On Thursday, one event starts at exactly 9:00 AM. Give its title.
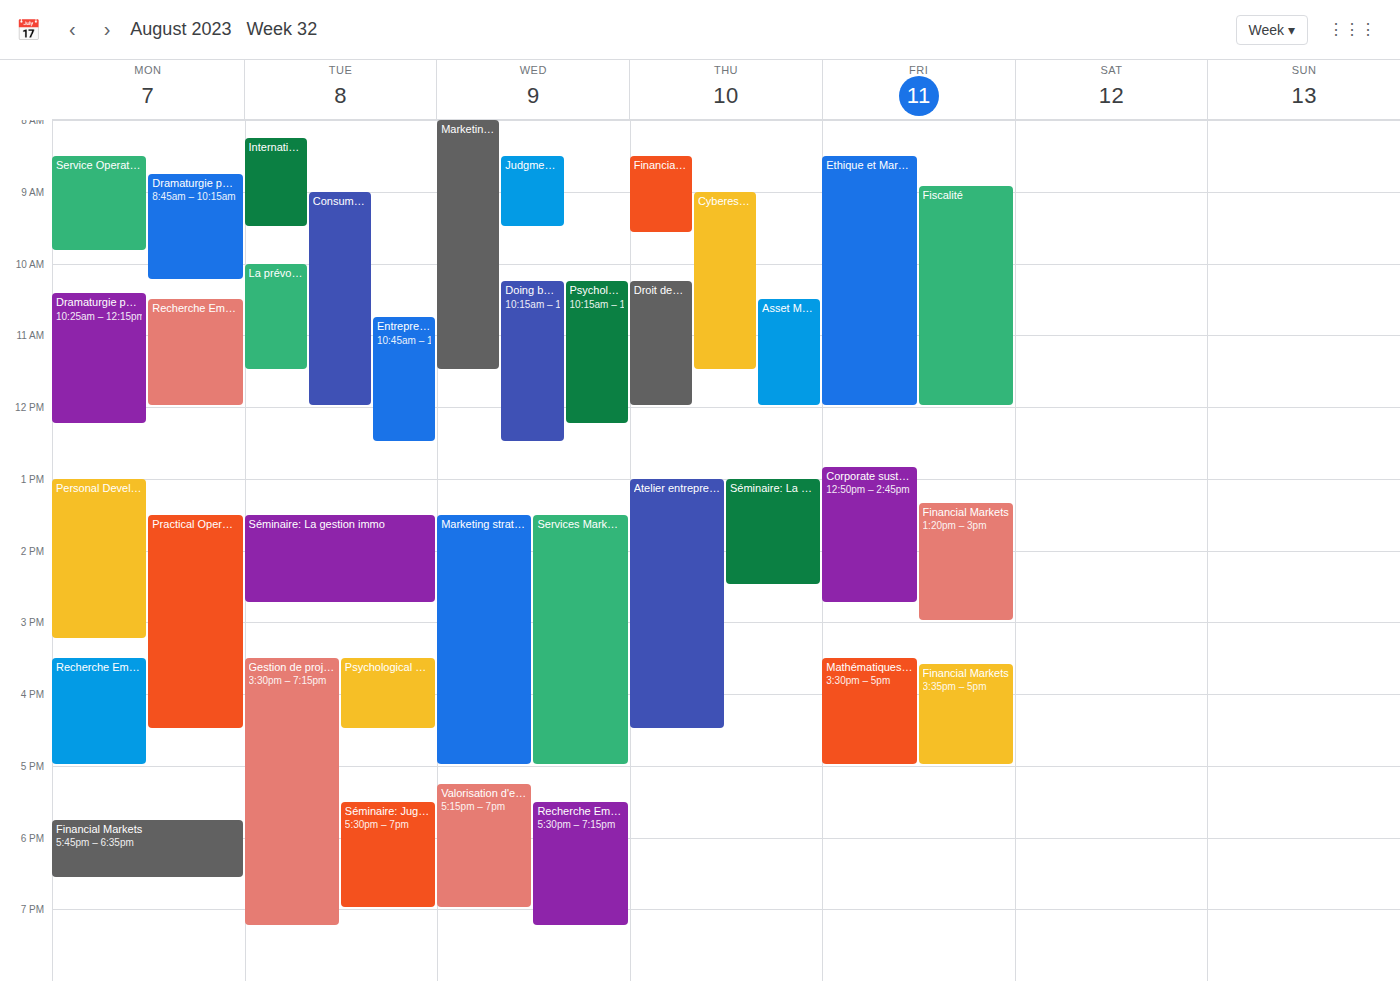
"Cyberespace et Internet"